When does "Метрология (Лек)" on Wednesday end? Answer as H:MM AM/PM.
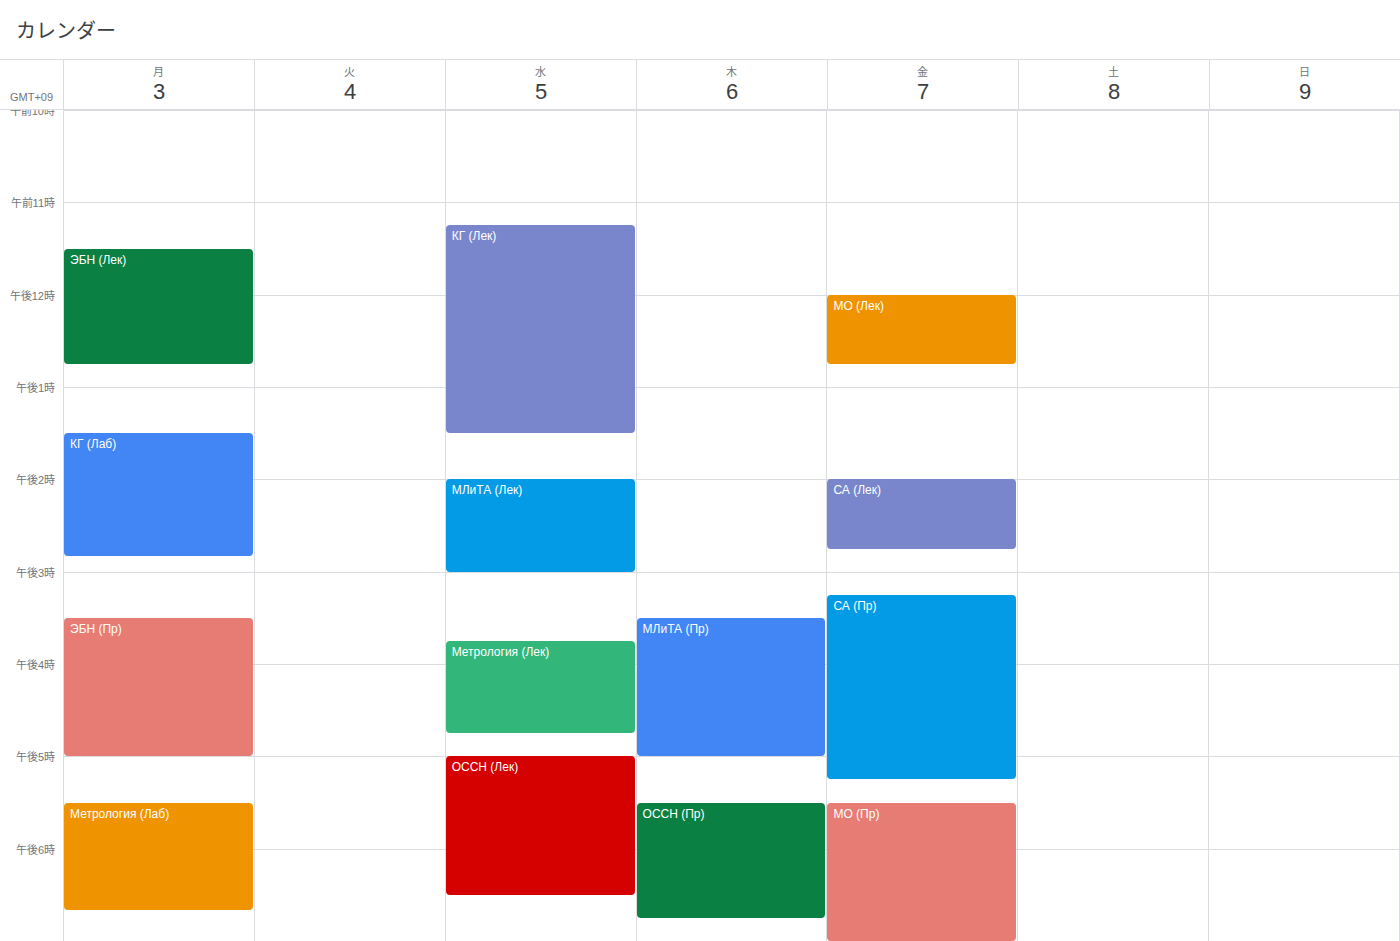
4:45 PM